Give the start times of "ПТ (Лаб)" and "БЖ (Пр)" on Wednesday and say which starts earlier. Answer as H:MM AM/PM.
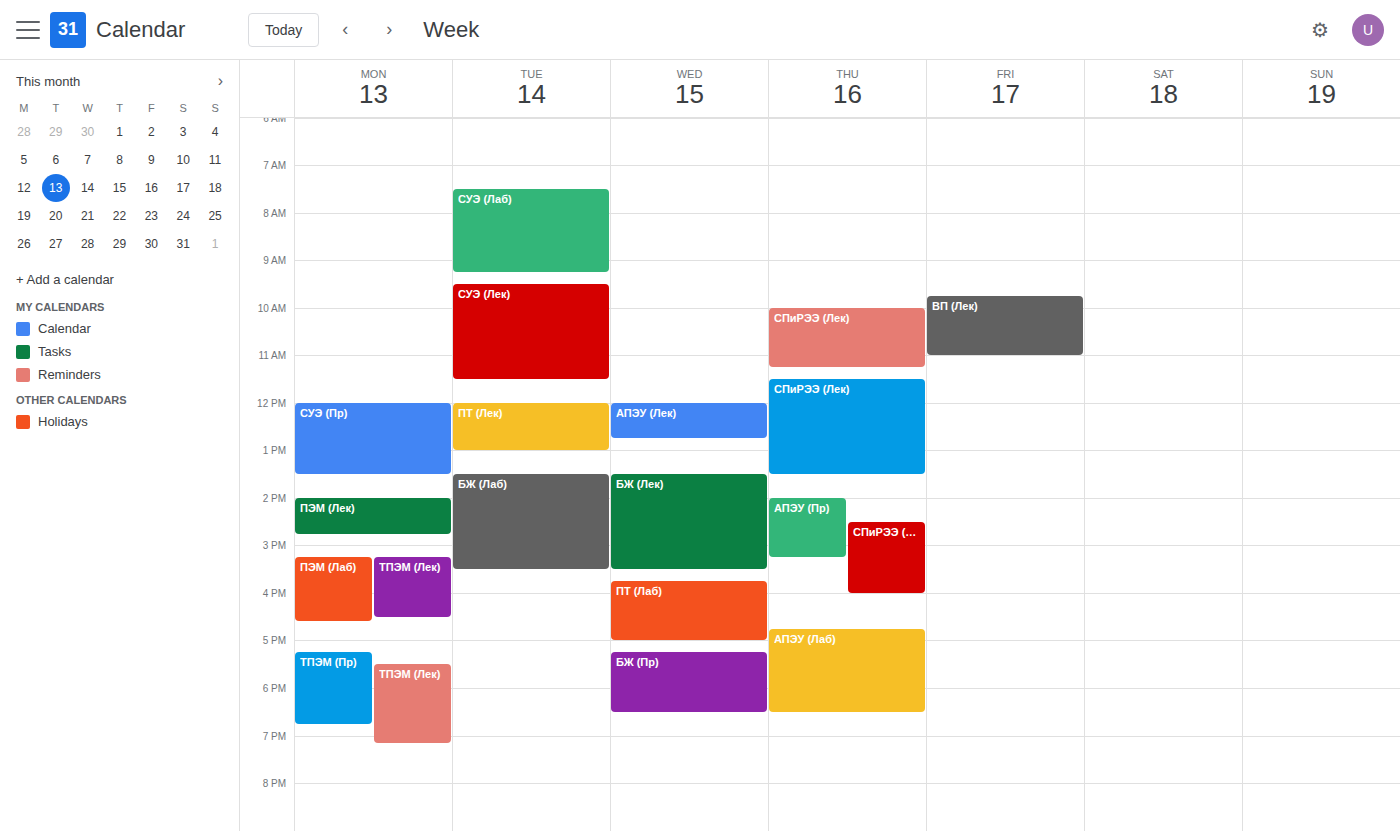
"ПТ (Лаб)" 3:45 PM; "БЖ (Пр)" 5:15 PM.